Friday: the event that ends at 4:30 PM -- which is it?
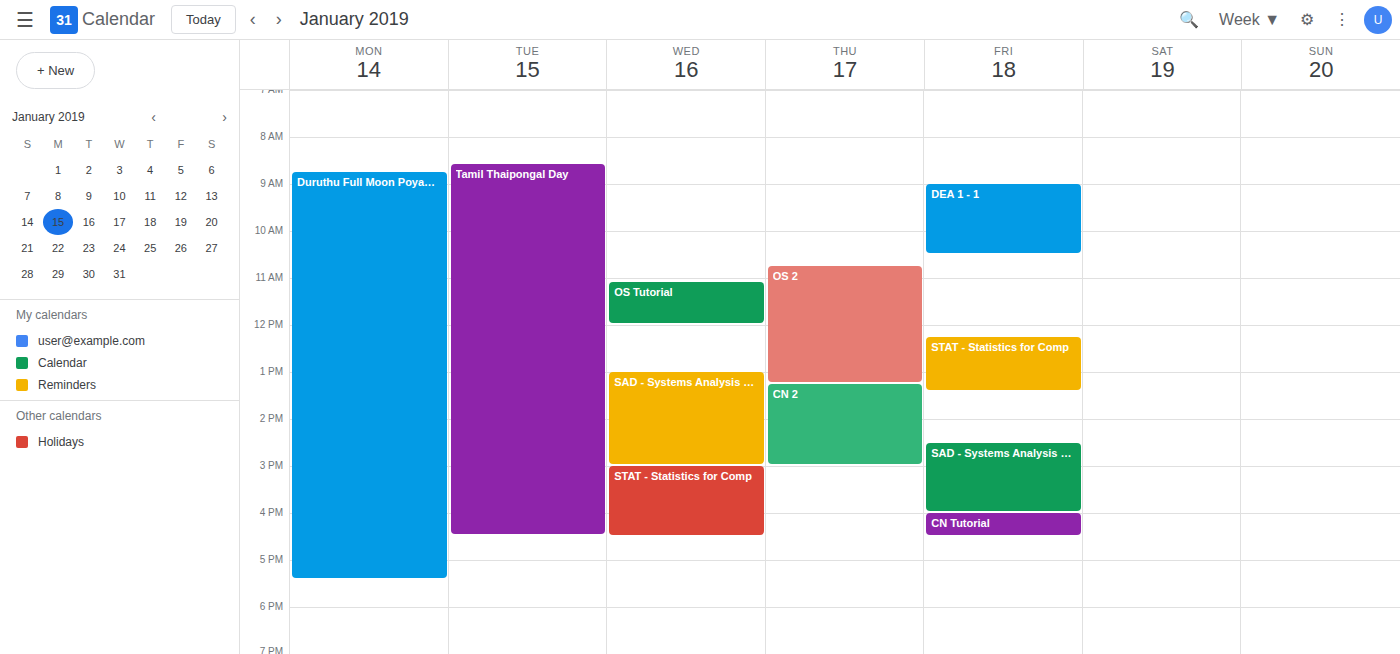
"CN Tutorial"